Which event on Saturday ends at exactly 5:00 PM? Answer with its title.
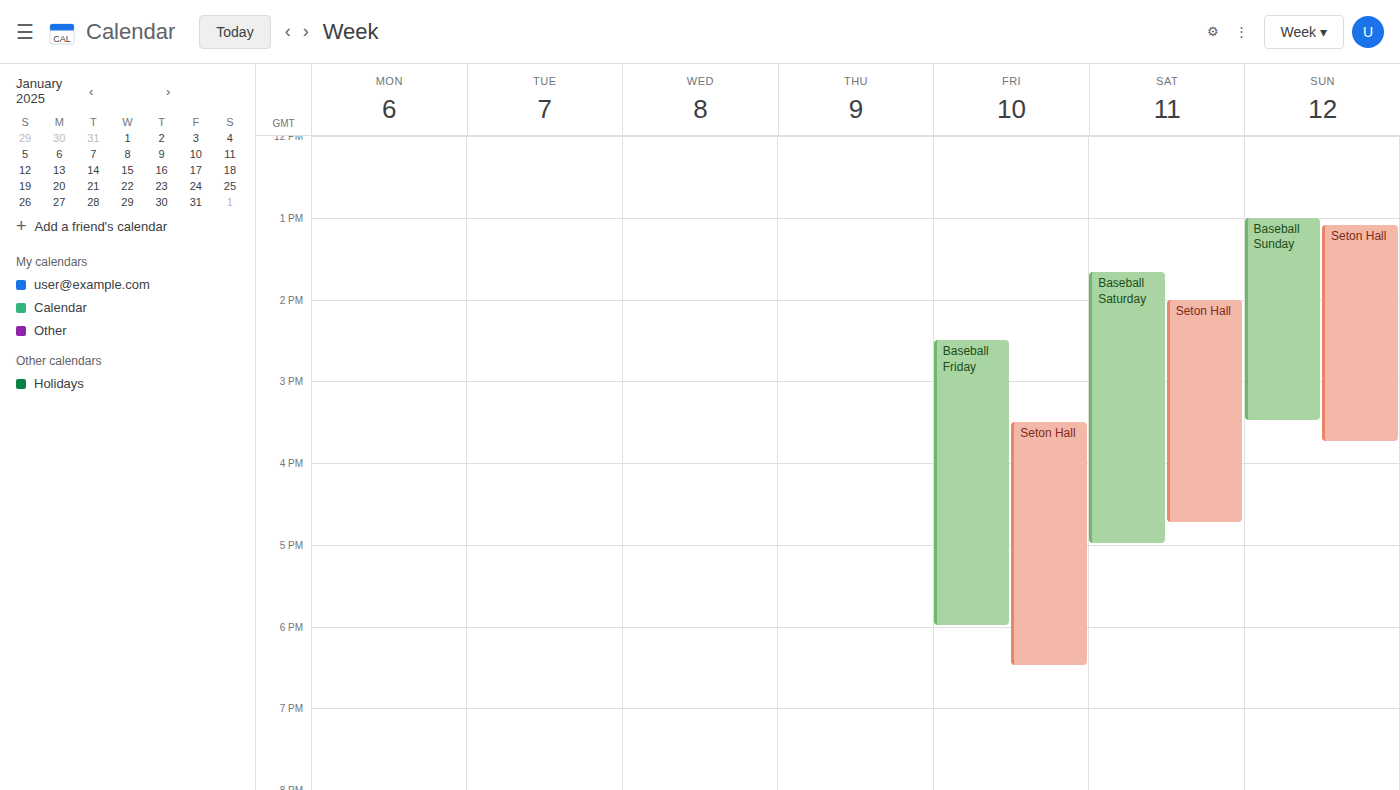
"Baseball Saturday"